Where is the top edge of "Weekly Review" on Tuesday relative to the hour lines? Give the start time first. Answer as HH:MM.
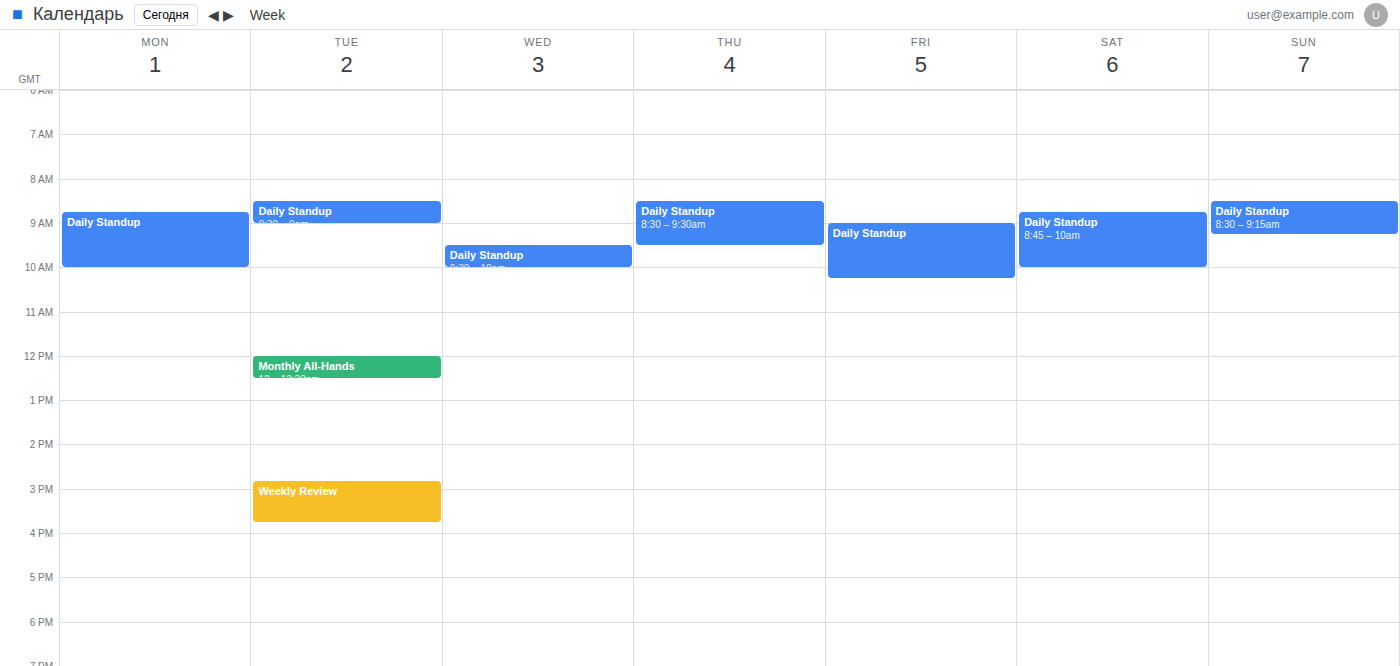
14:50 -- neither: 50 minutes below the 14:00 line and 10 minutes above the 15:00 line.